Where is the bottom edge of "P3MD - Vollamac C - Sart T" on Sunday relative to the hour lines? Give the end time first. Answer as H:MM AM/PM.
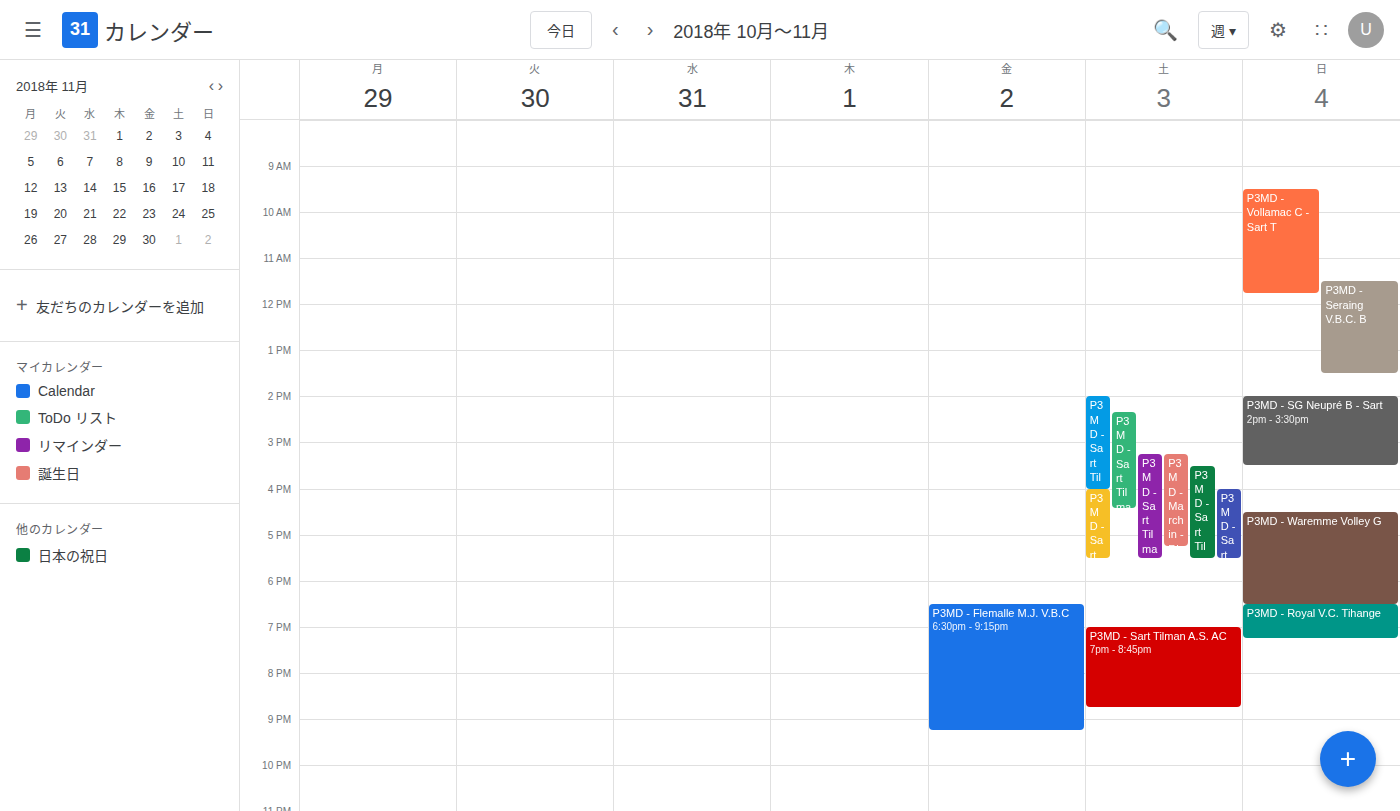
11:45 AM -- neither: three quarters of the way from the 11 AM line to the 12 PM line.